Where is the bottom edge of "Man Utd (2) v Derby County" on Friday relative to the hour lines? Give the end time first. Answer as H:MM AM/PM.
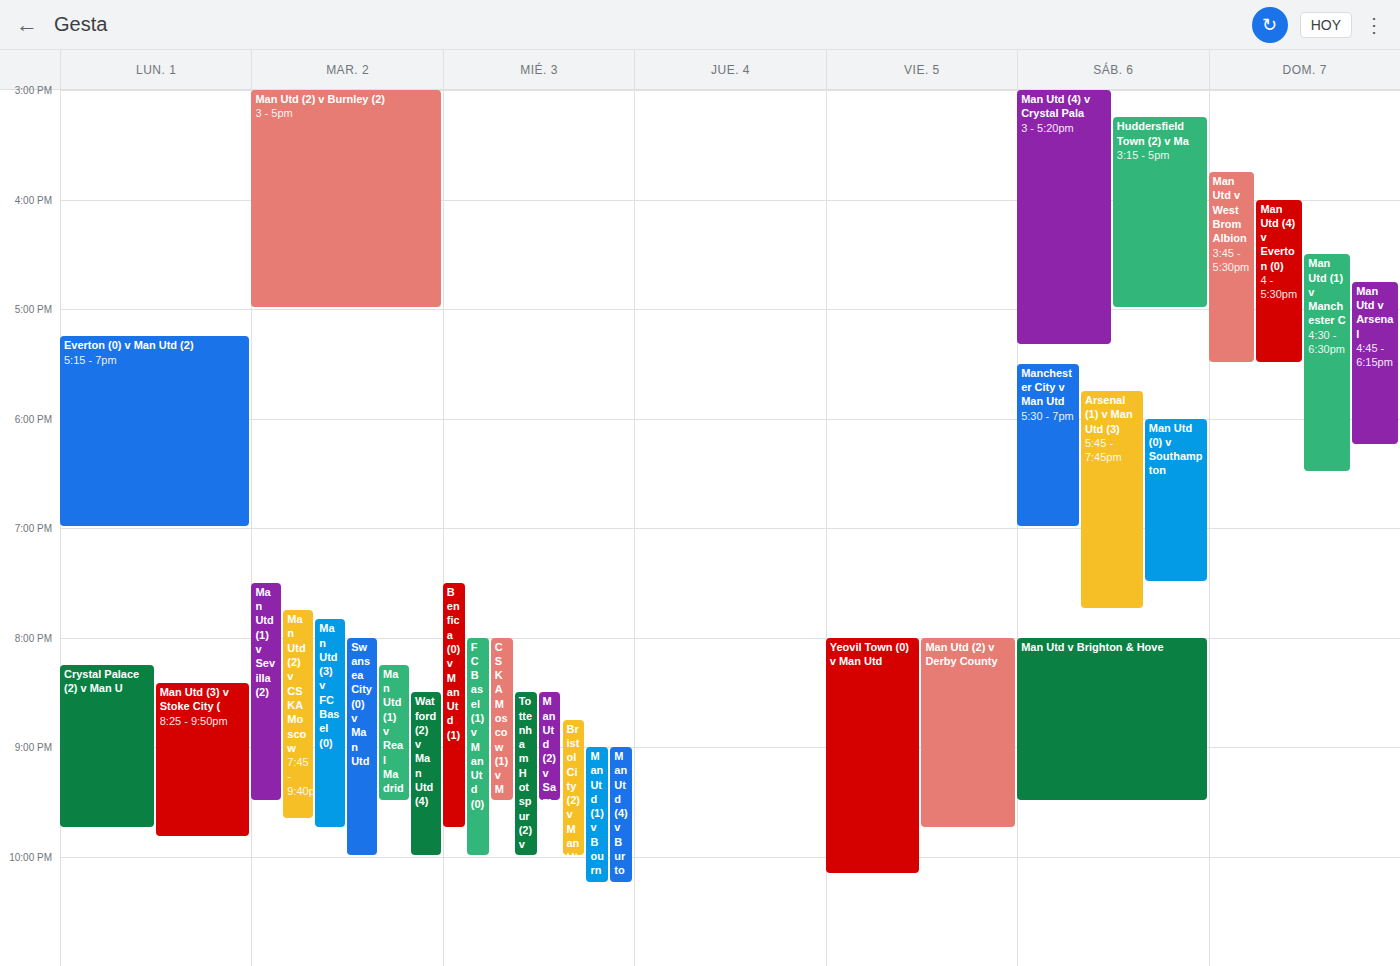
9:45 PM -- neither: three quarters of the way from the 9 PM line to the 10 PM line.